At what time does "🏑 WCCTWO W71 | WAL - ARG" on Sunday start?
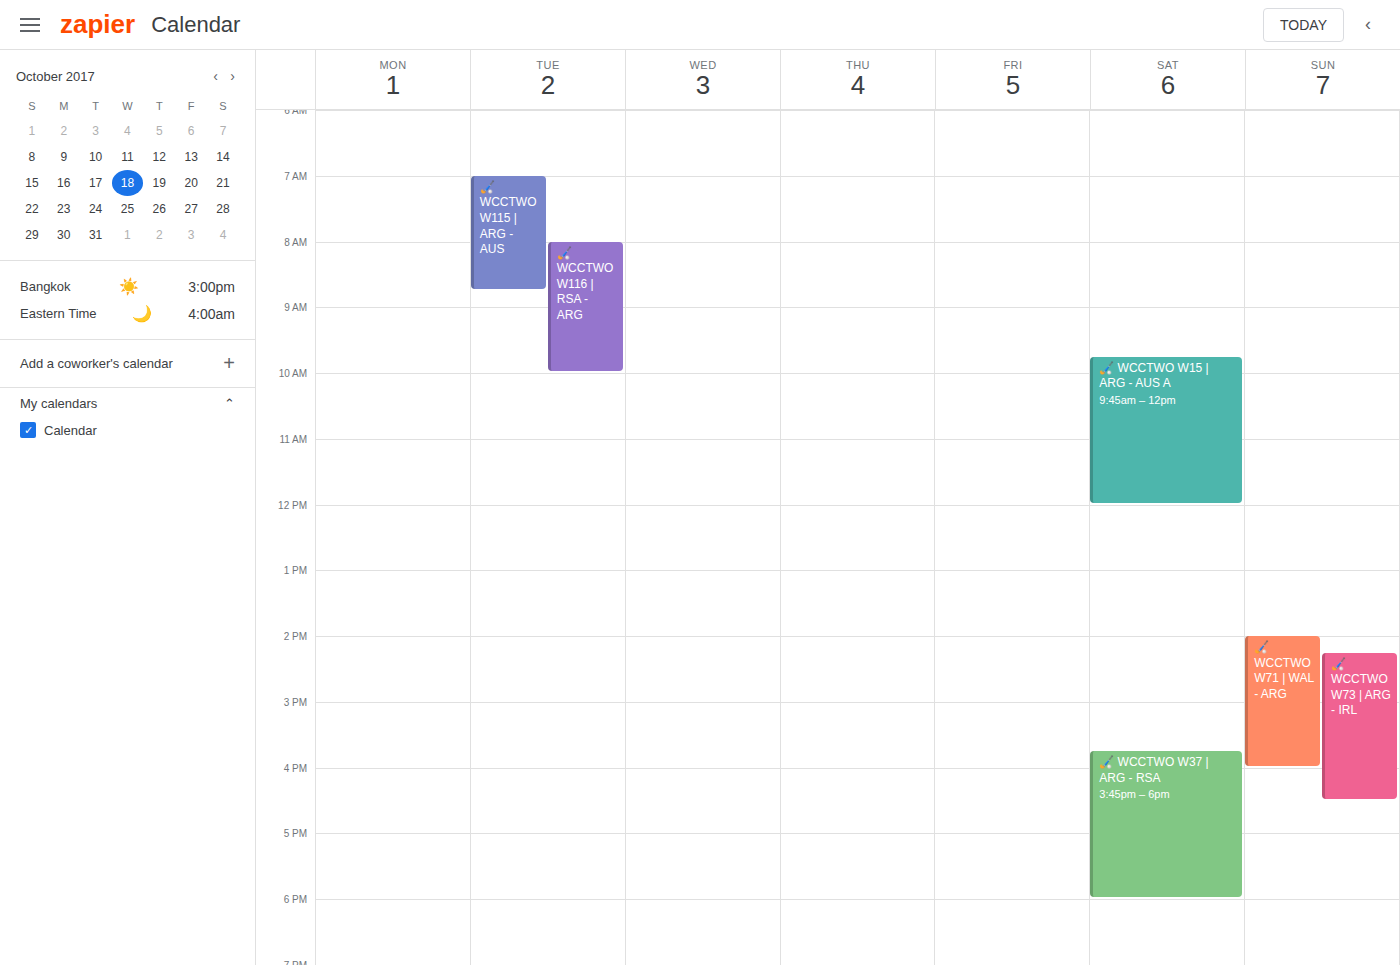
2:00 PM